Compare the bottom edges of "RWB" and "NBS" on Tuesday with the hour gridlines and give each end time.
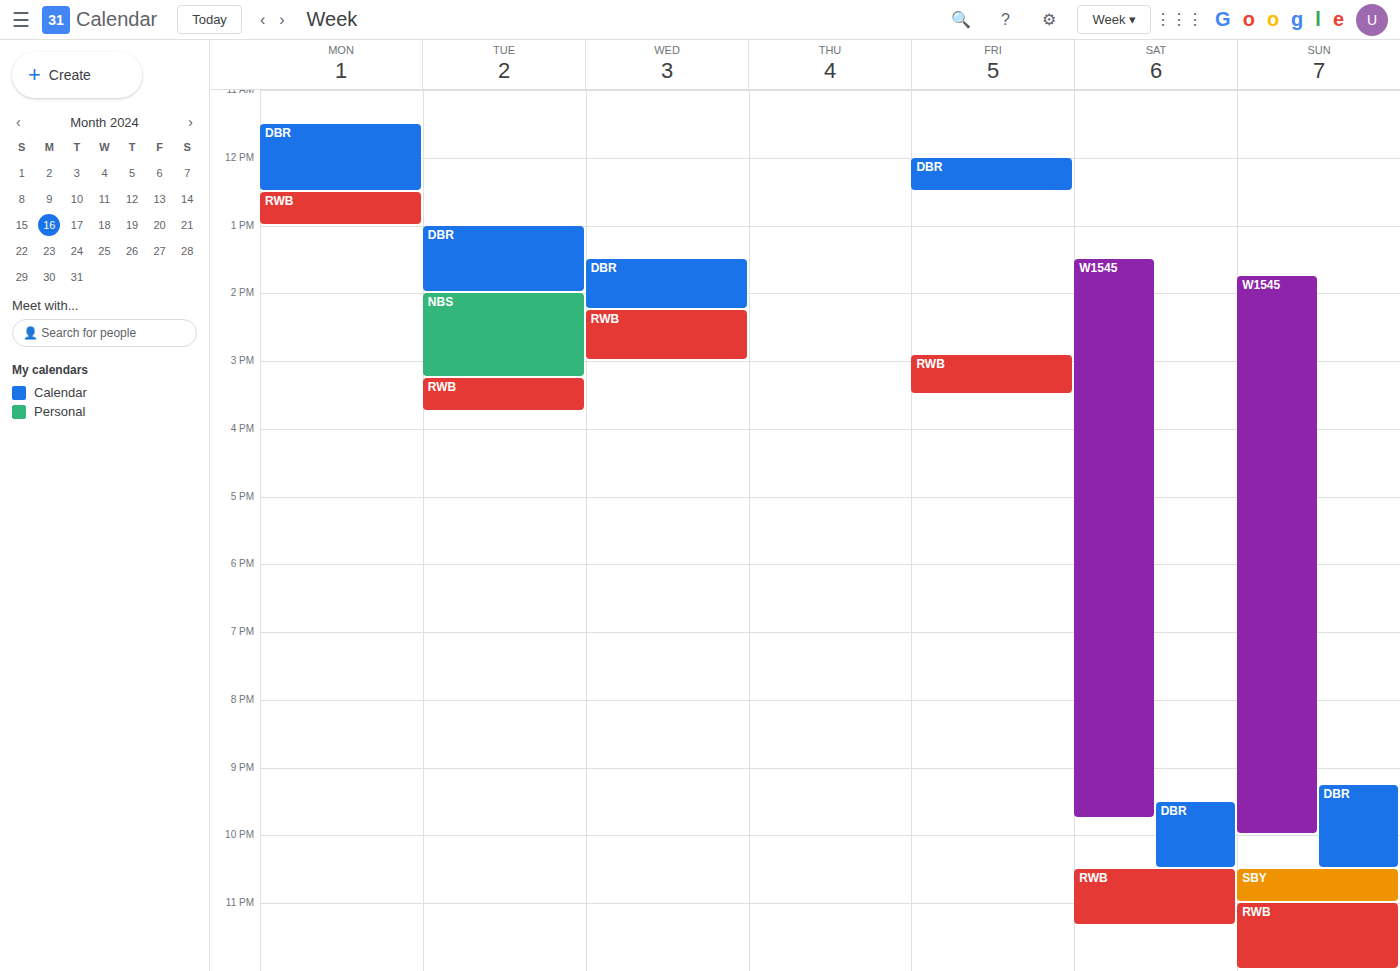
"RWB": 3:45 PM, neither: three quarters of the way from the 3 PM line to the 4 PM line. "NBS": 3:15 PM, neither: a quarter of the way from the 3 PM line to the 4 PM line.